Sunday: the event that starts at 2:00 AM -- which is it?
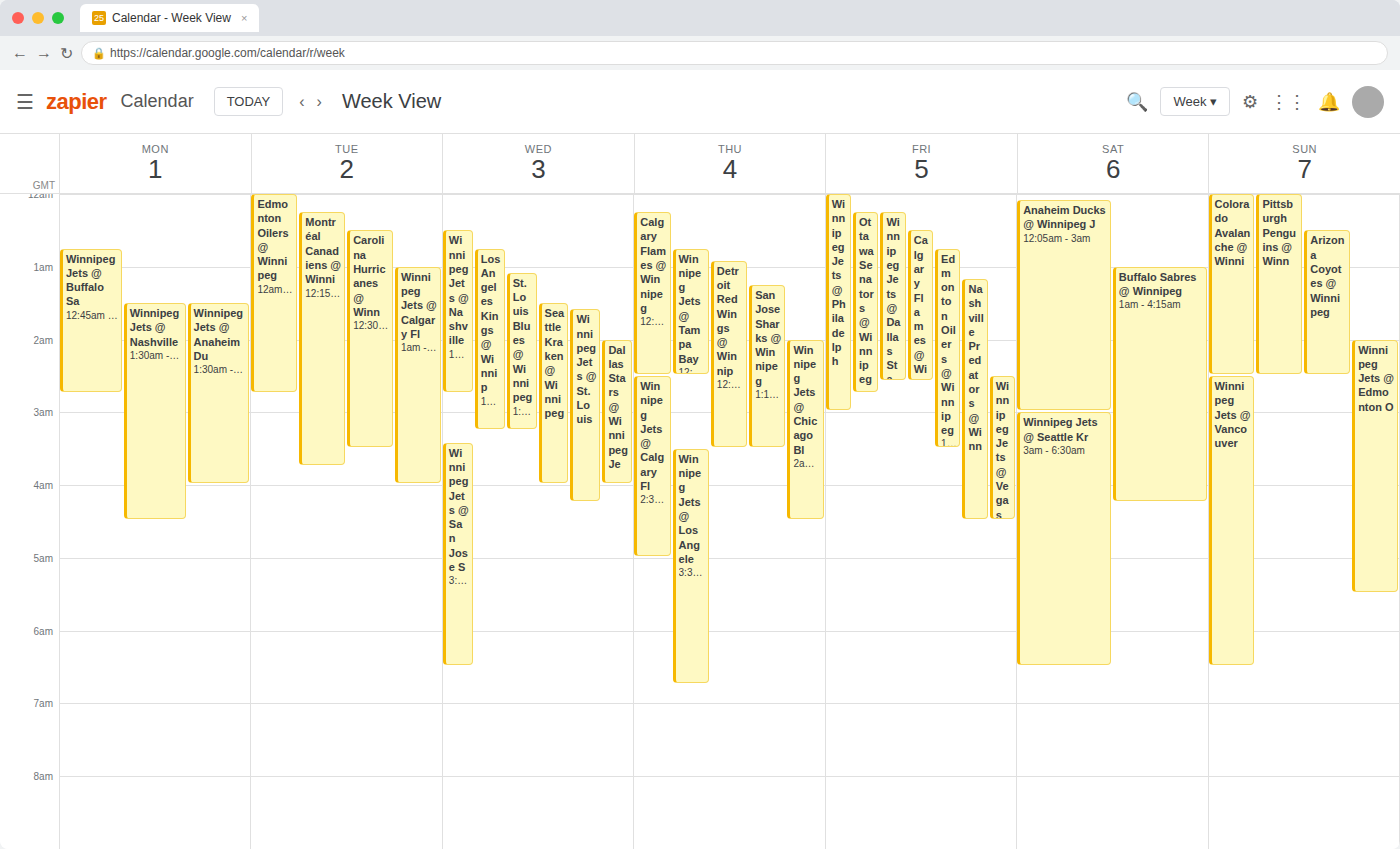
"Winnipeg Jets @ Edmonton O"